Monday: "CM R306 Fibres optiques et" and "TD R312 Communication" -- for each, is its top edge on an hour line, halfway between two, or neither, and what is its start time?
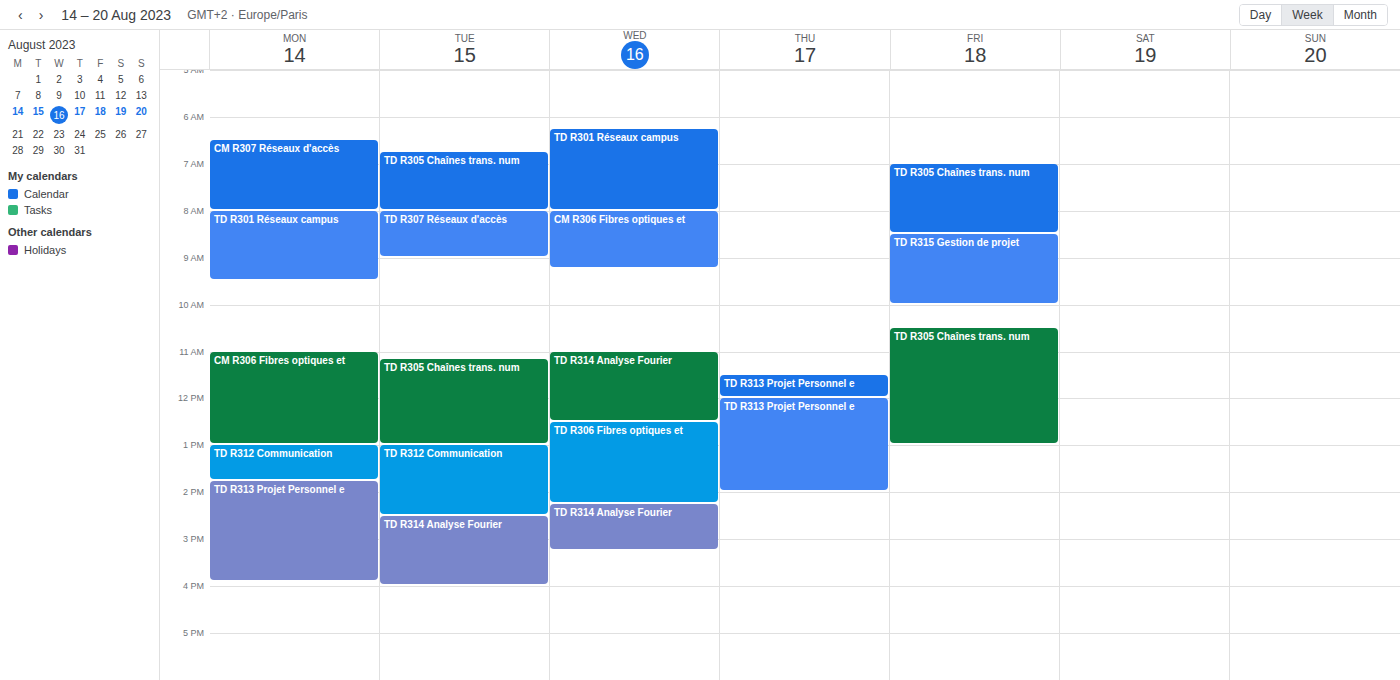
"CM R306 Fibres optiques et": 11:00, exactly on the 11:00 line. "TD R312 Communication": 13:00, exactly on the 13:00 line.